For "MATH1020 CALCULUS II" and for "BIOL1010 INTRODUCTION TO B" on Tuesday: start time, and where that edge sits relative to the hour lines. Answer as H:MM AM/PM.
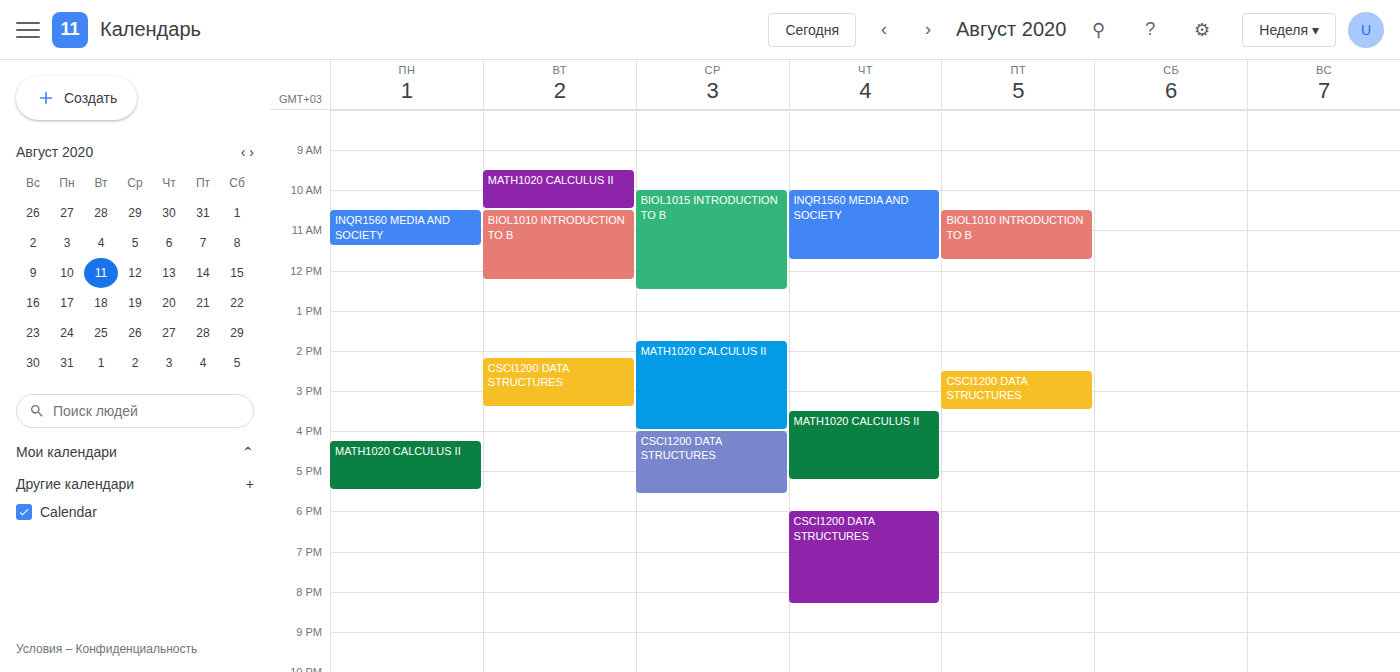
"MATH1020 CALCULUS II": 9:30 AM, halfway between the 9 AM and 10 AM lines. "BIOL1010 INTRODUCTION TO B": 10:30 AM, halfway between the 10 AM and 11 AM lines.